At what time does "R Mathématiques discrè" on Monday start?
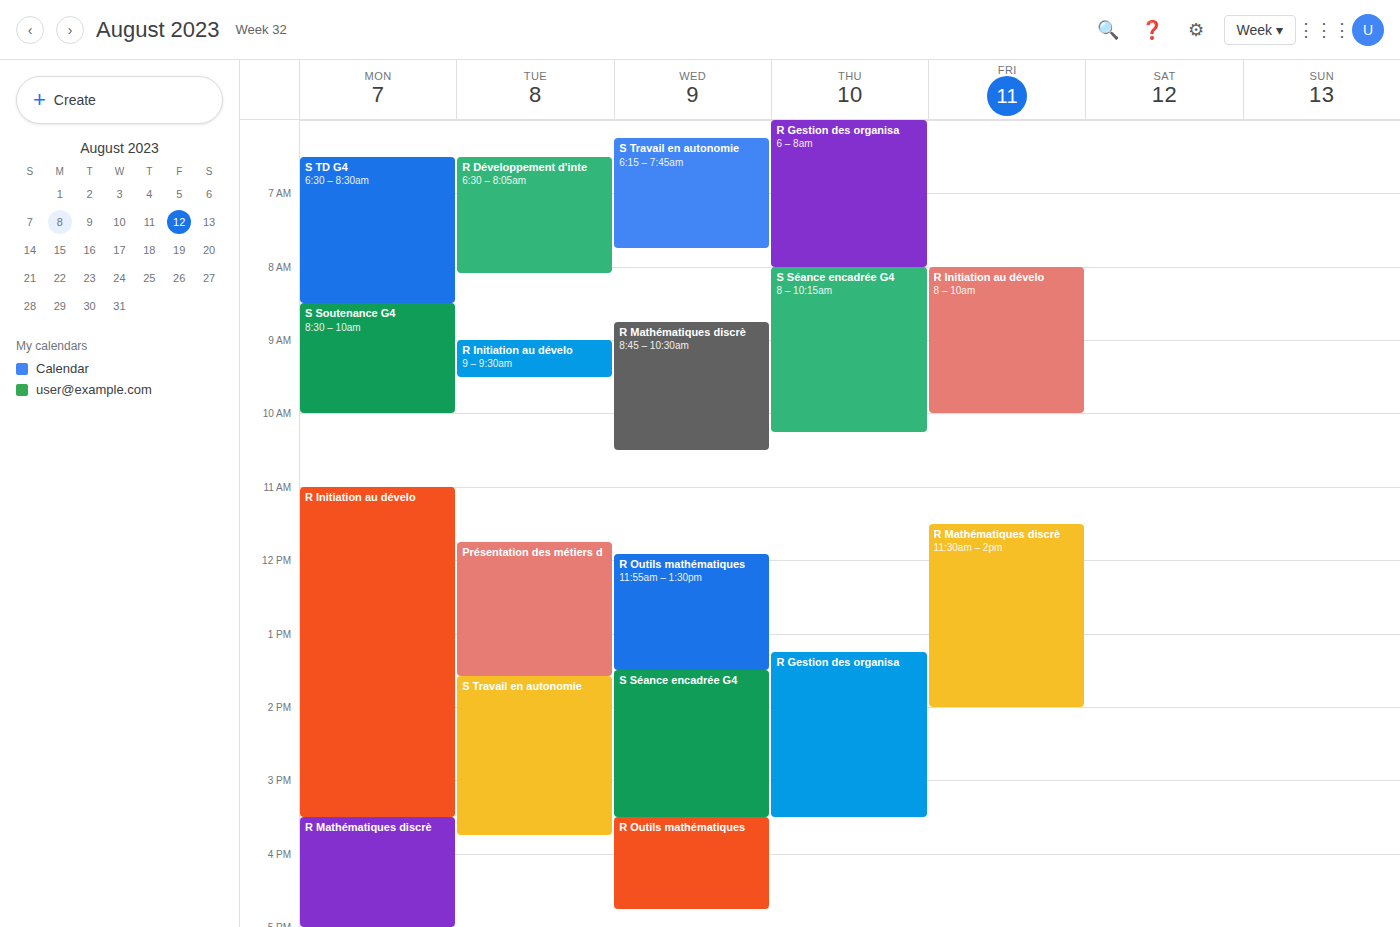
15:30